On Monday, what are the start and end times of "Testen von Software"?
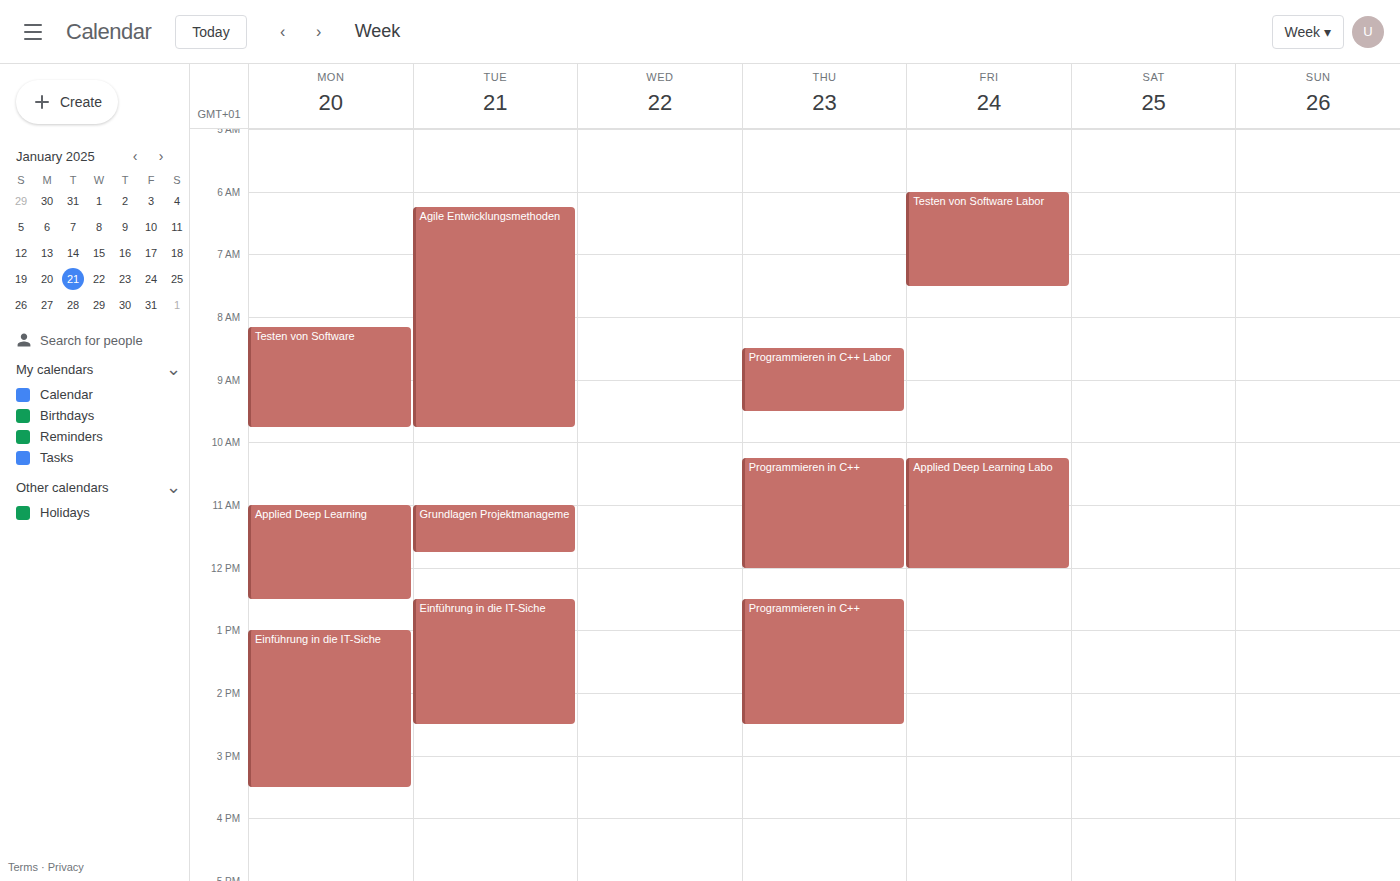
08:10 to 09:45